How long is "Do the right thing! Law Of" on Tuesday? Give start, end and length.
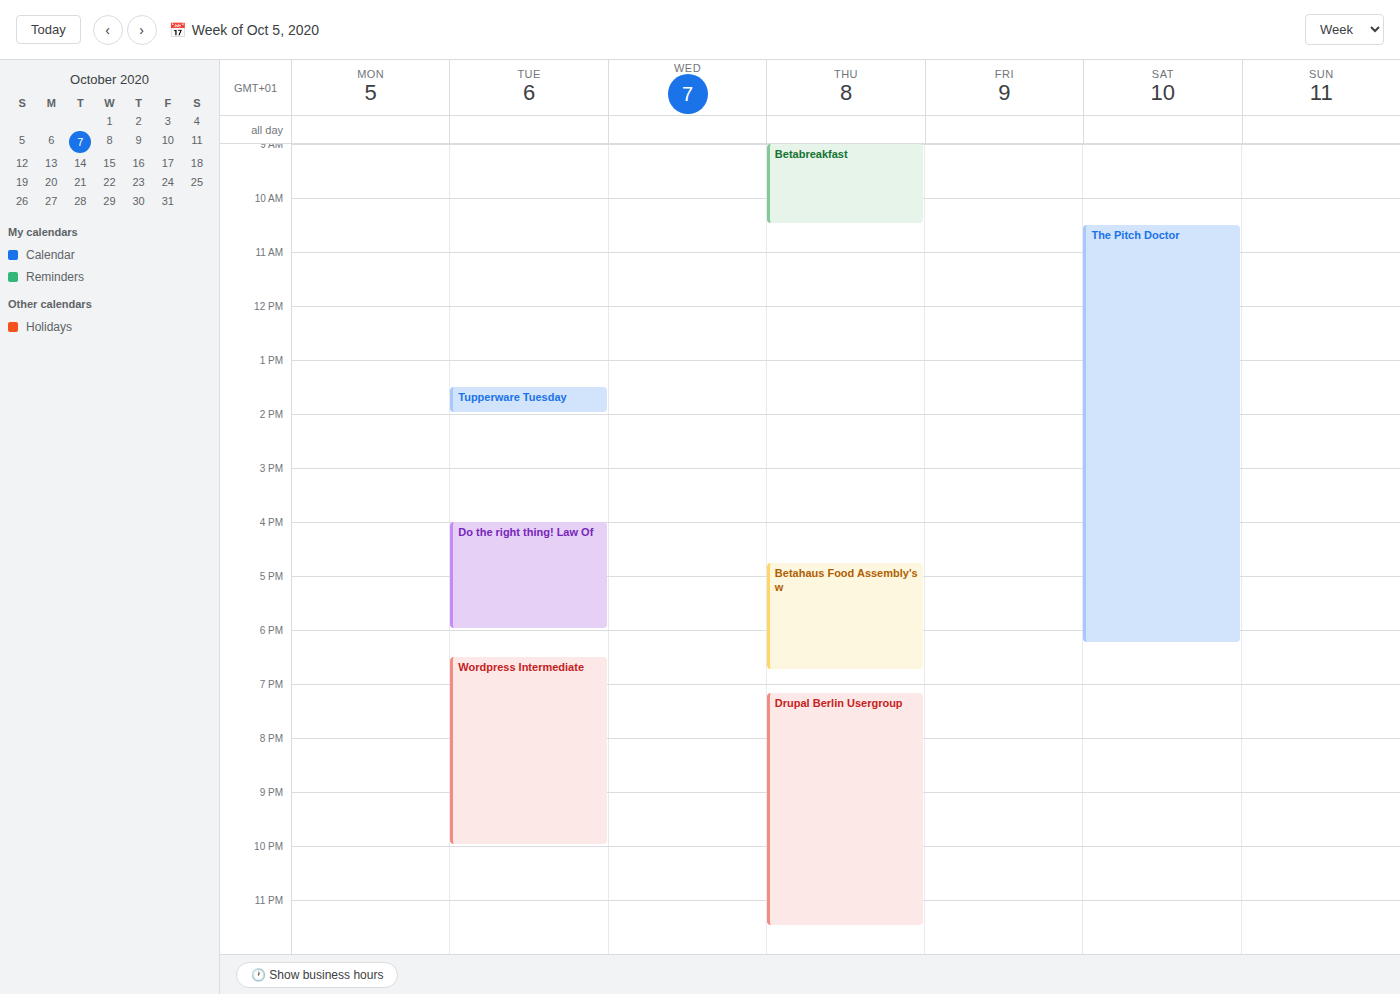
4:00 PM to 6:00 PM, 2 hours